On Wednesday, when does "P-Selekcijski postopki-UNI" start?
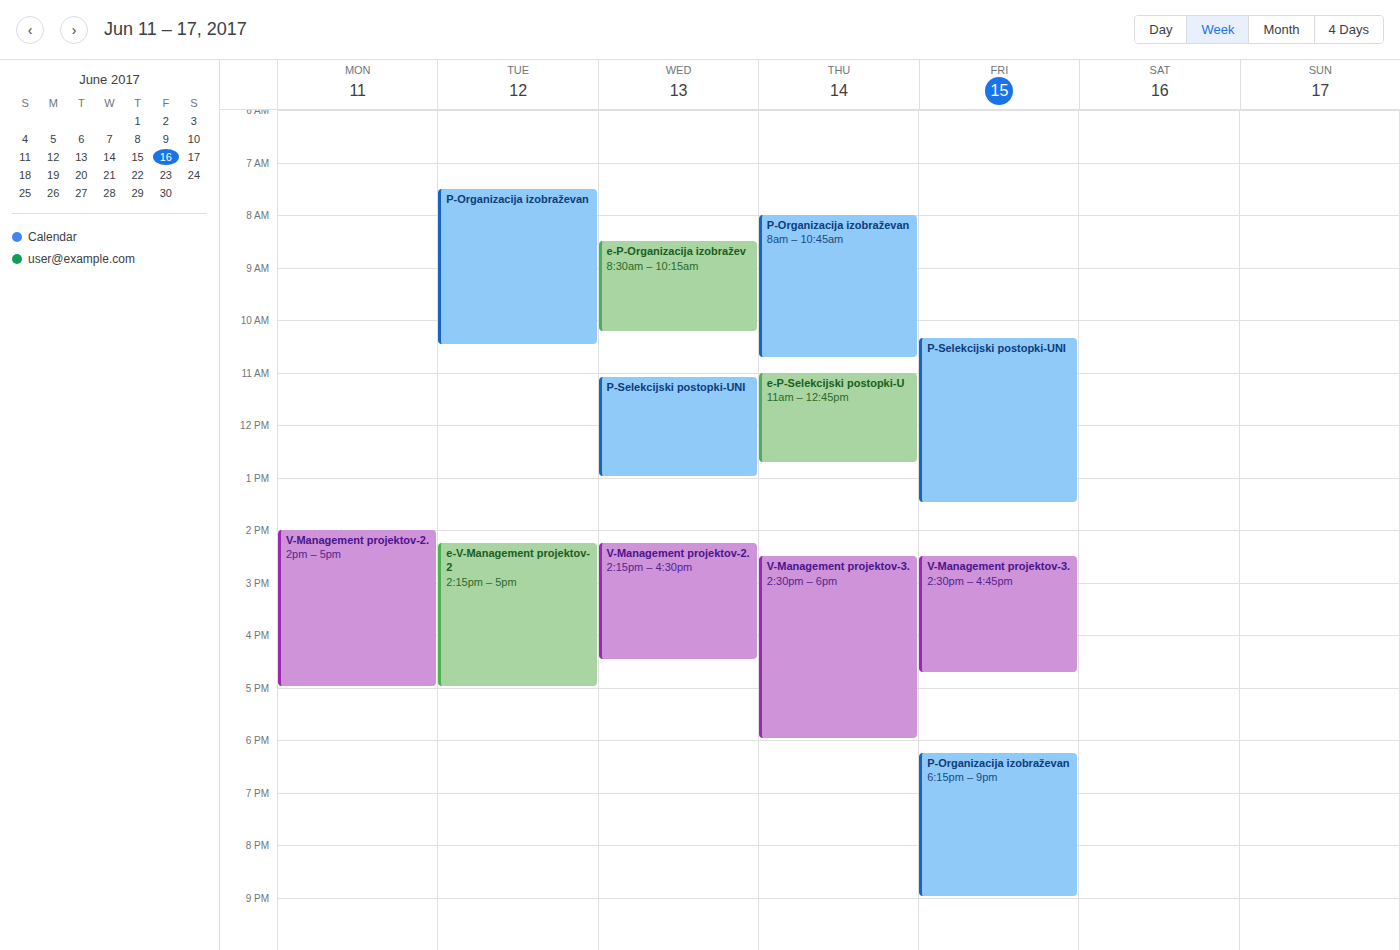
11:05 AM